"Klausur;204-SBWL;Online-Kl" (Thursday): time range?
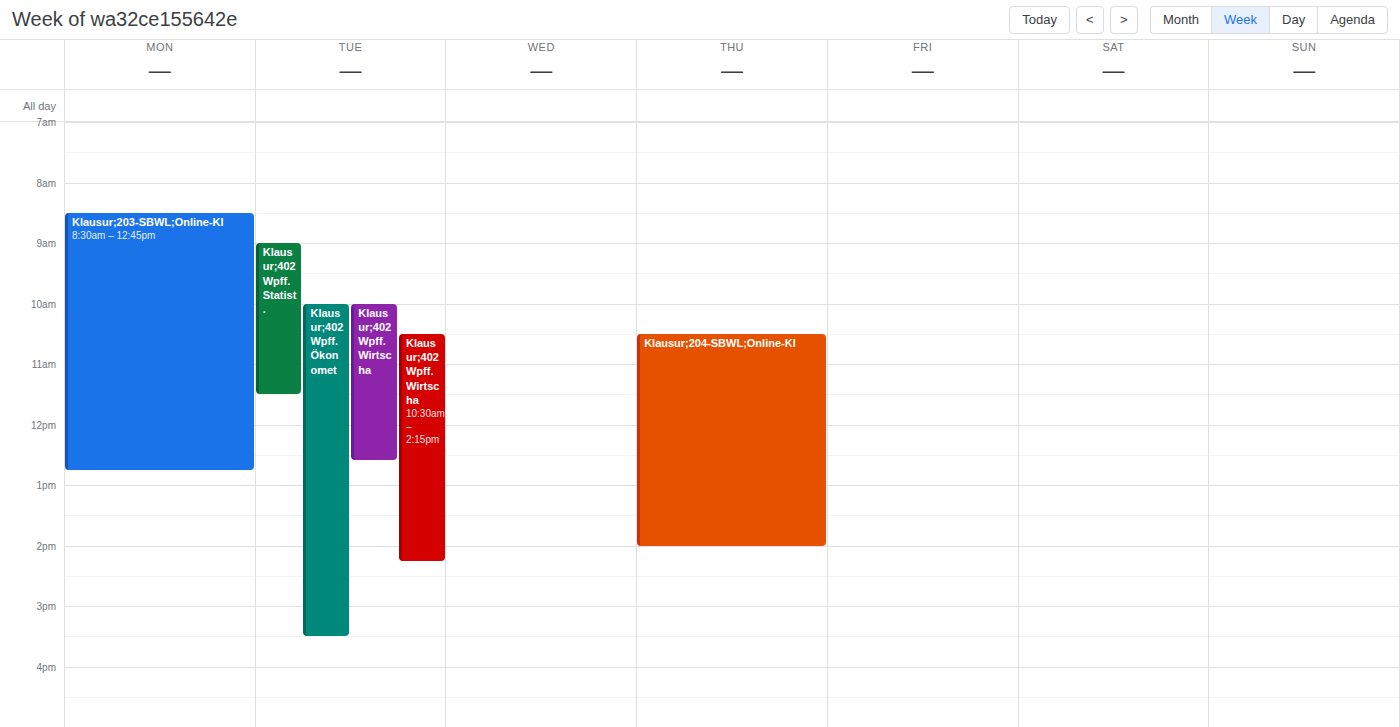
10:30 AM to 2:00 PM